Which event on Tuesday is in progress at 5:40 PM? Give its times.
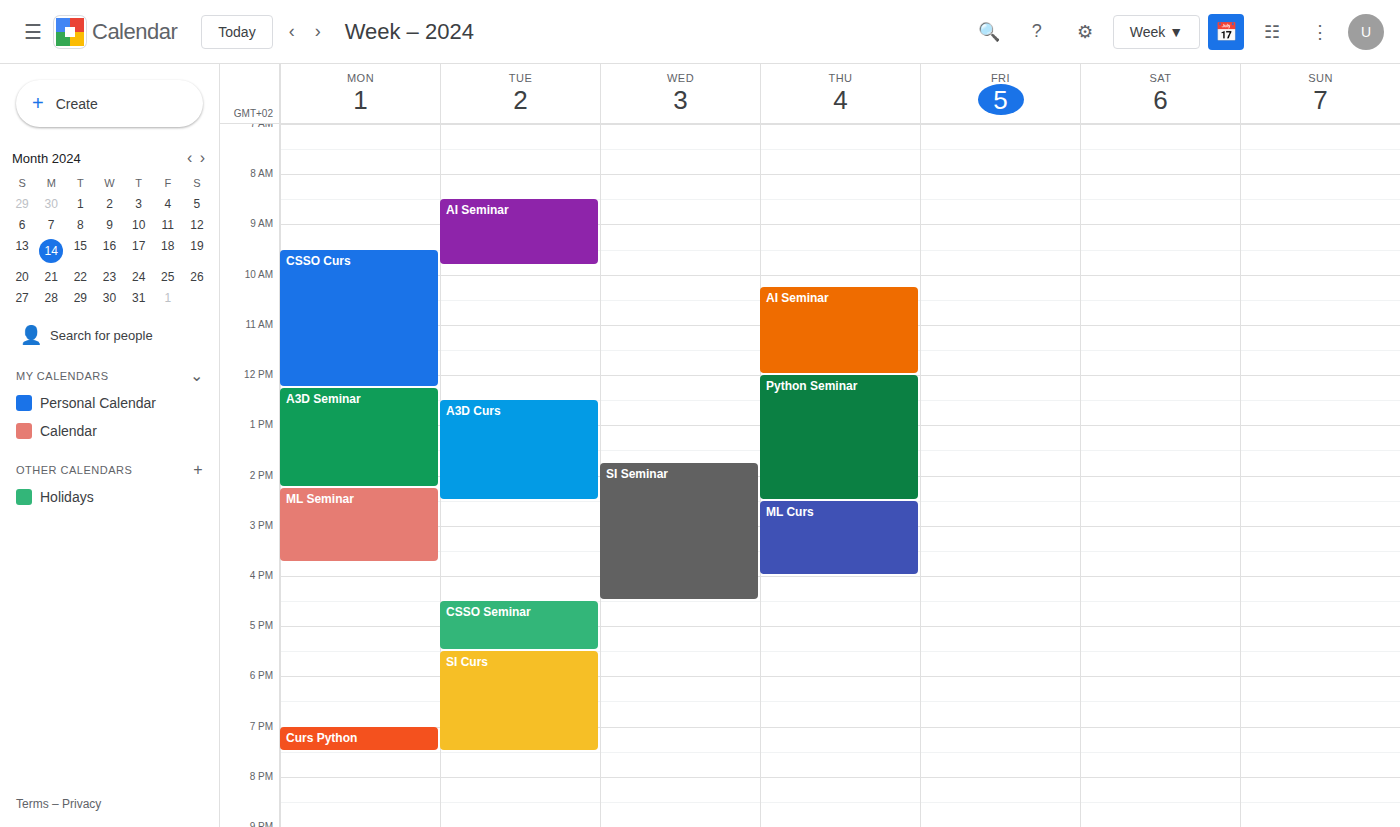
"SI Curs", 5:30 PM to 7:30 PM